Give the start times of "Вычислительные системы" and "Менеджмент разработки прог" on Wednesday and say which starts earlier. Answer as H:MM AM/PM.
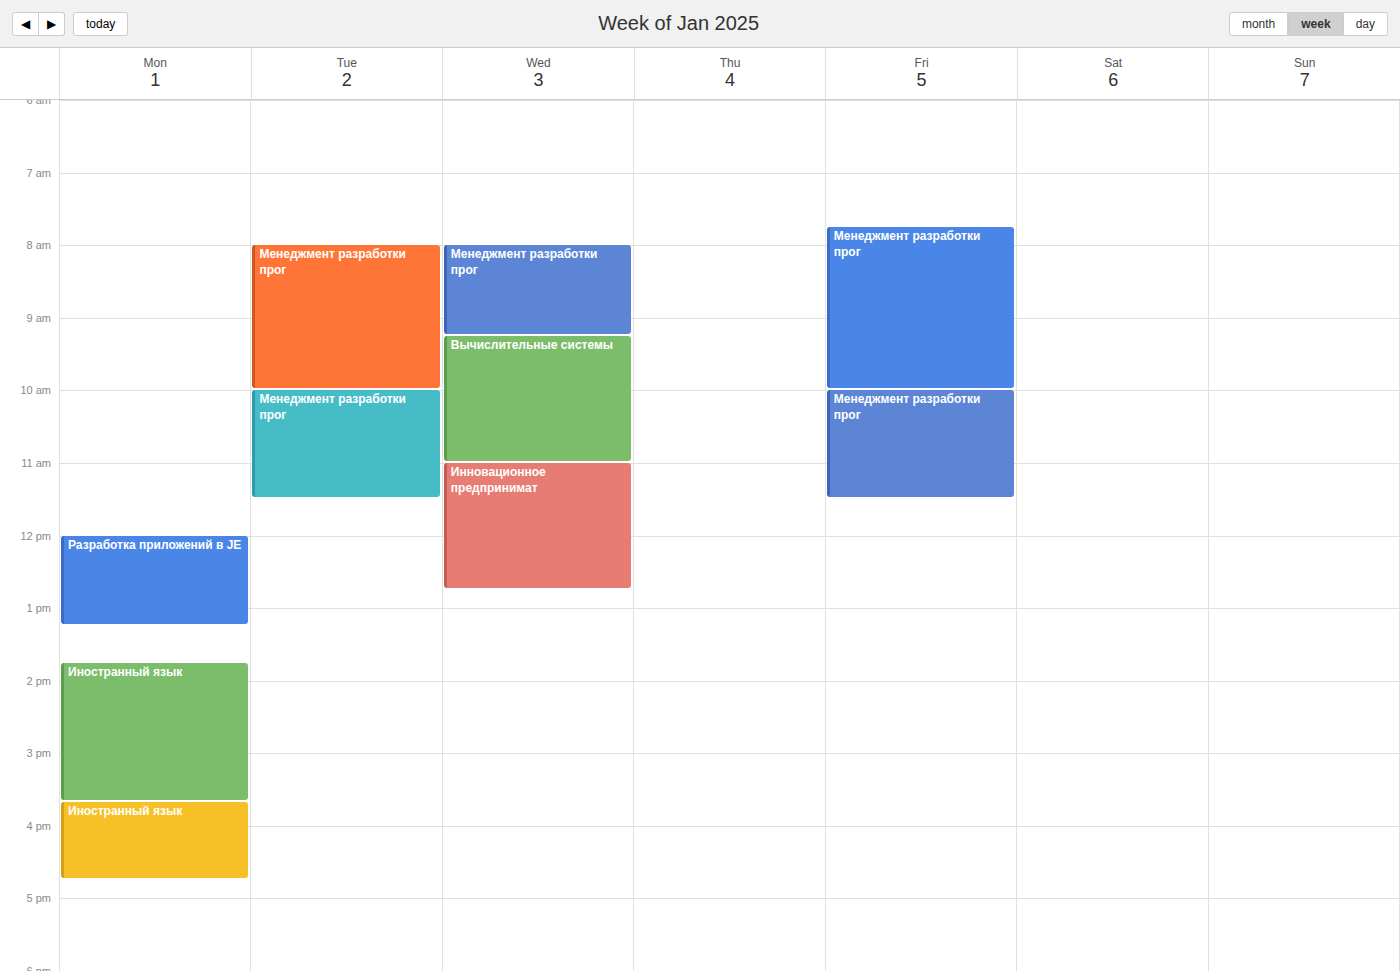
"Менеджмент разработки прог" 8:00 AM; "Вычислительные системы" 9:15 AM.